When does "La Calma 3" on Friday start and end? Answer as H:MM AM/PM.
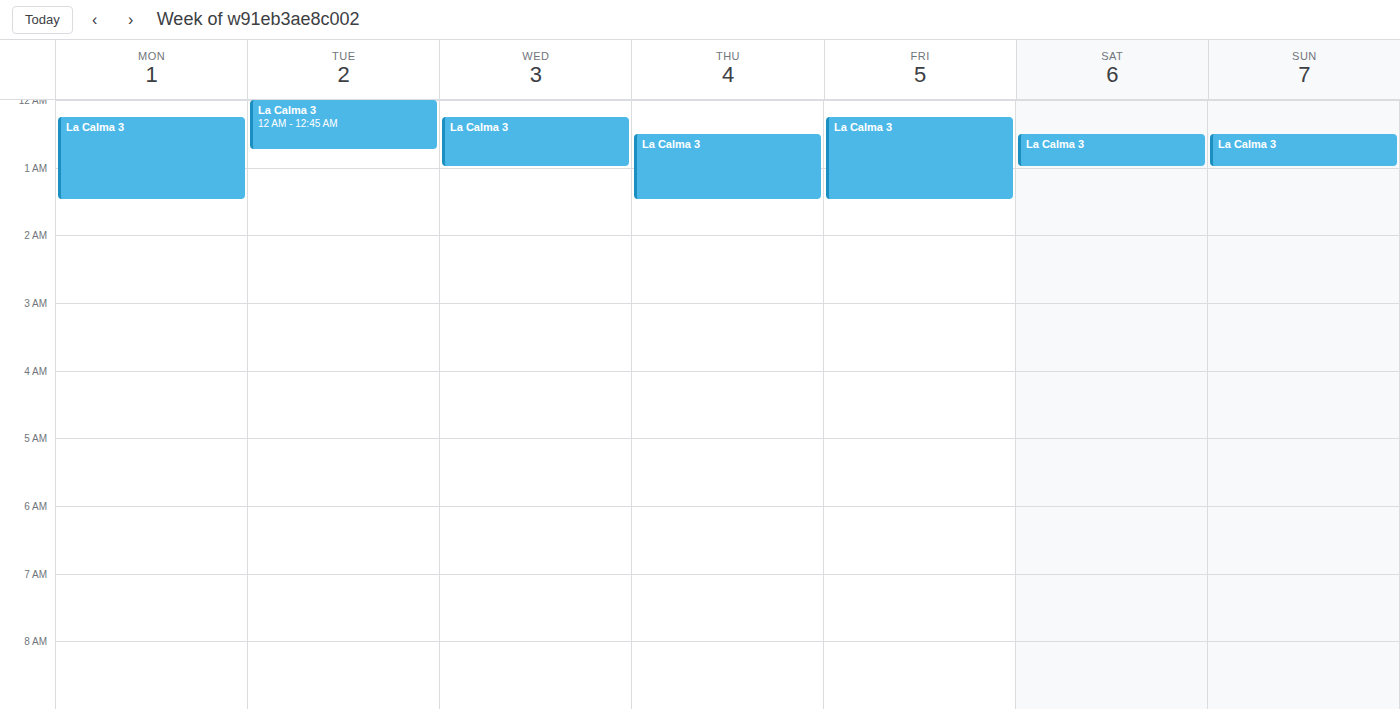
12:15 AM to 1:30 AM